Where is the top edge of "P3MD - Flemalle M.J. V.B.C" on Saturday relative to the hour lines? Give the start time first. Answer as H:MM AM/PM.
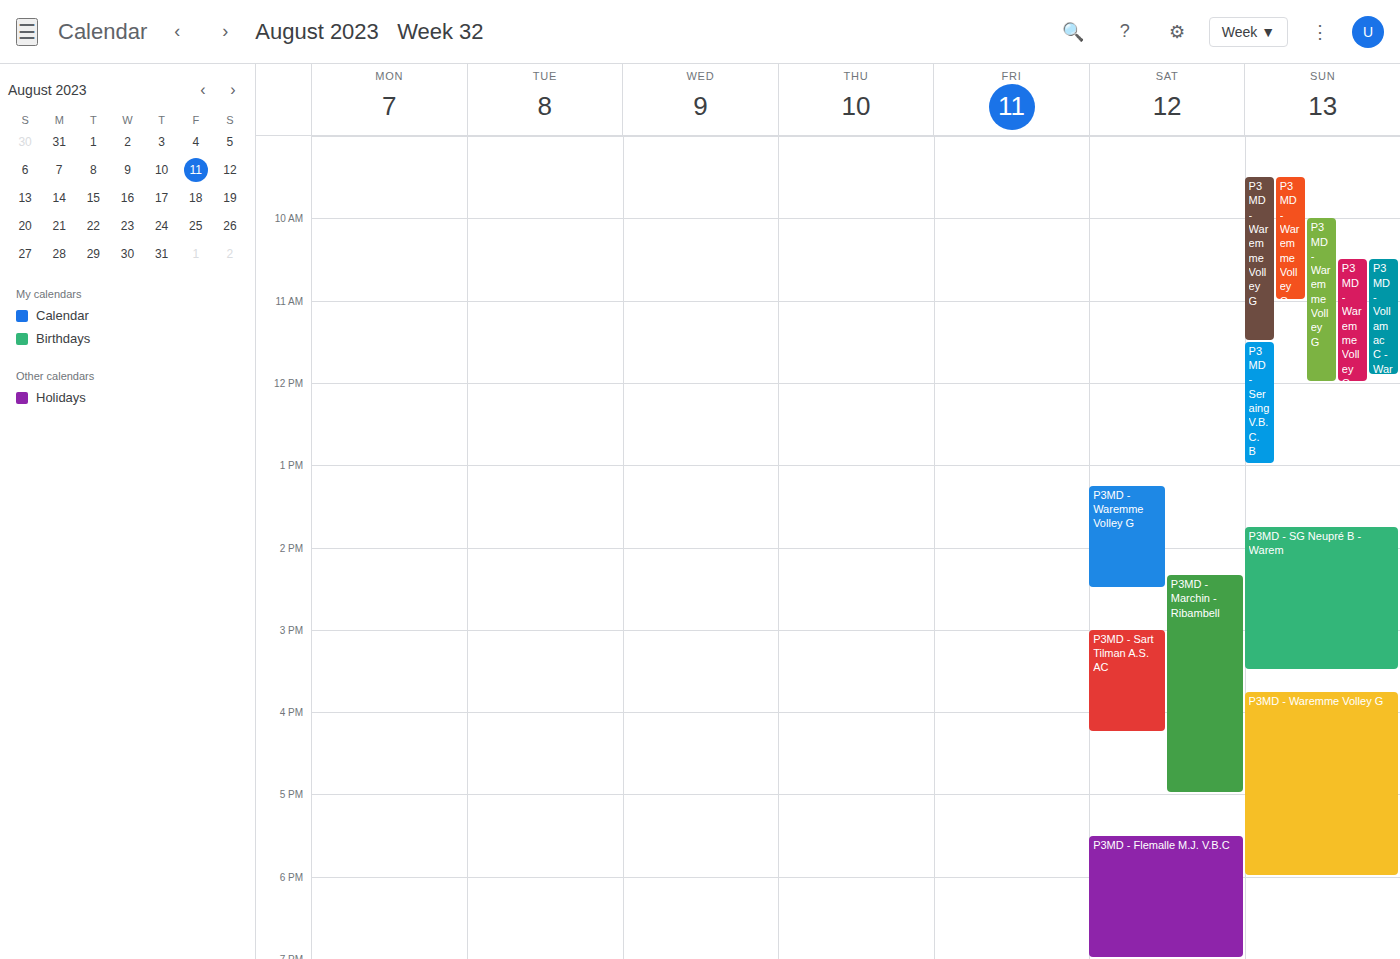
5:30 PM -- halfway between the 5 PM and 6 PM lines.